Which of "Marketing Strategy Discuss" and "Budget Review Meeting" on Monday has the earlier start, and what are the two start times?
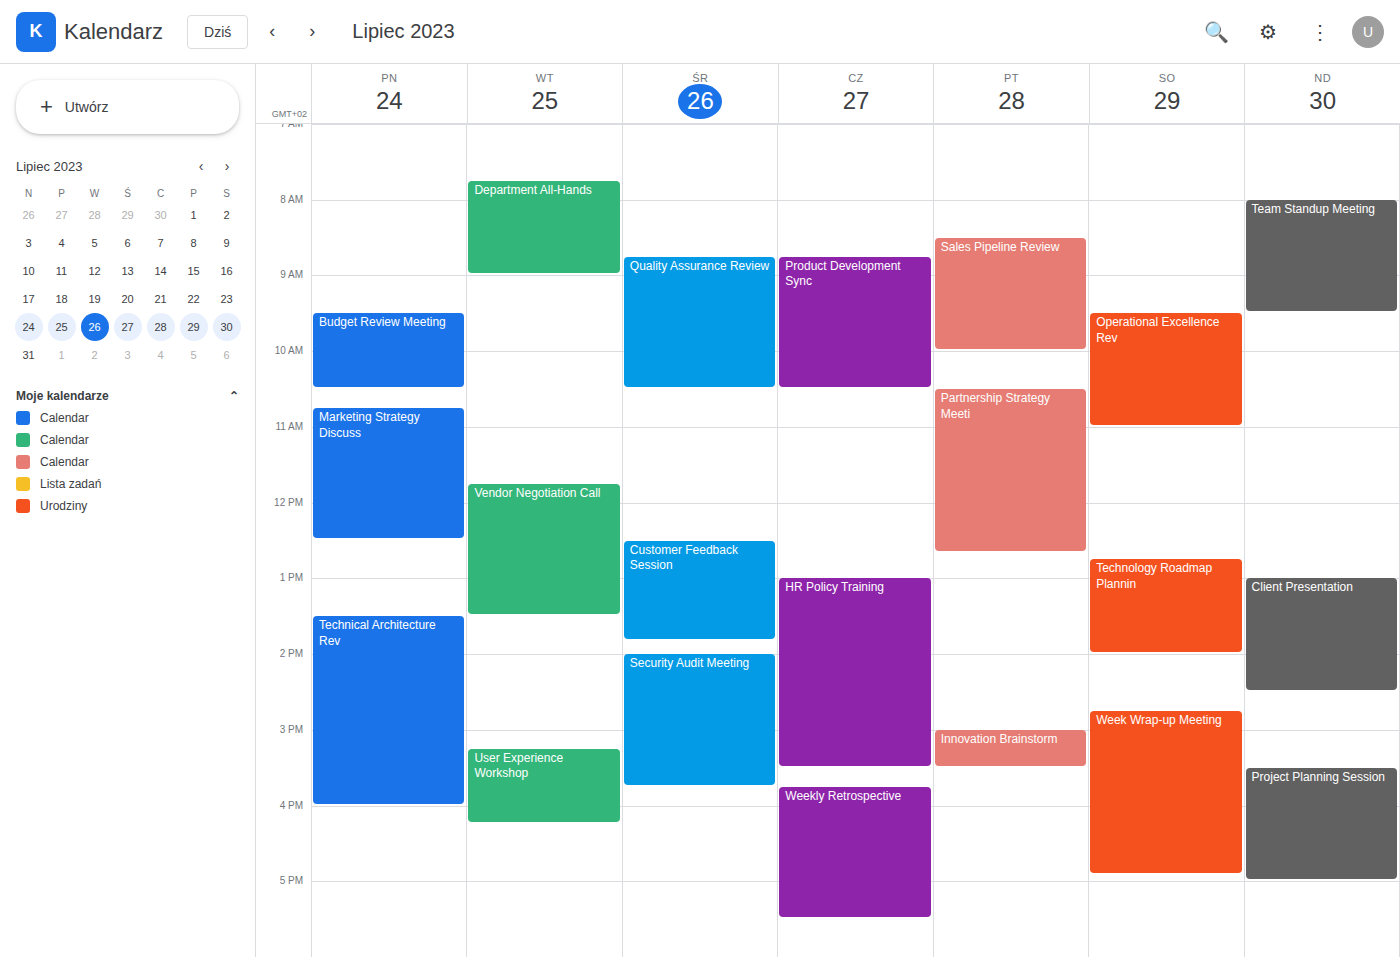
"Budget Review Meeting" 9:30 AM; "Marketing Strategy Discuss" 10:45 AM.